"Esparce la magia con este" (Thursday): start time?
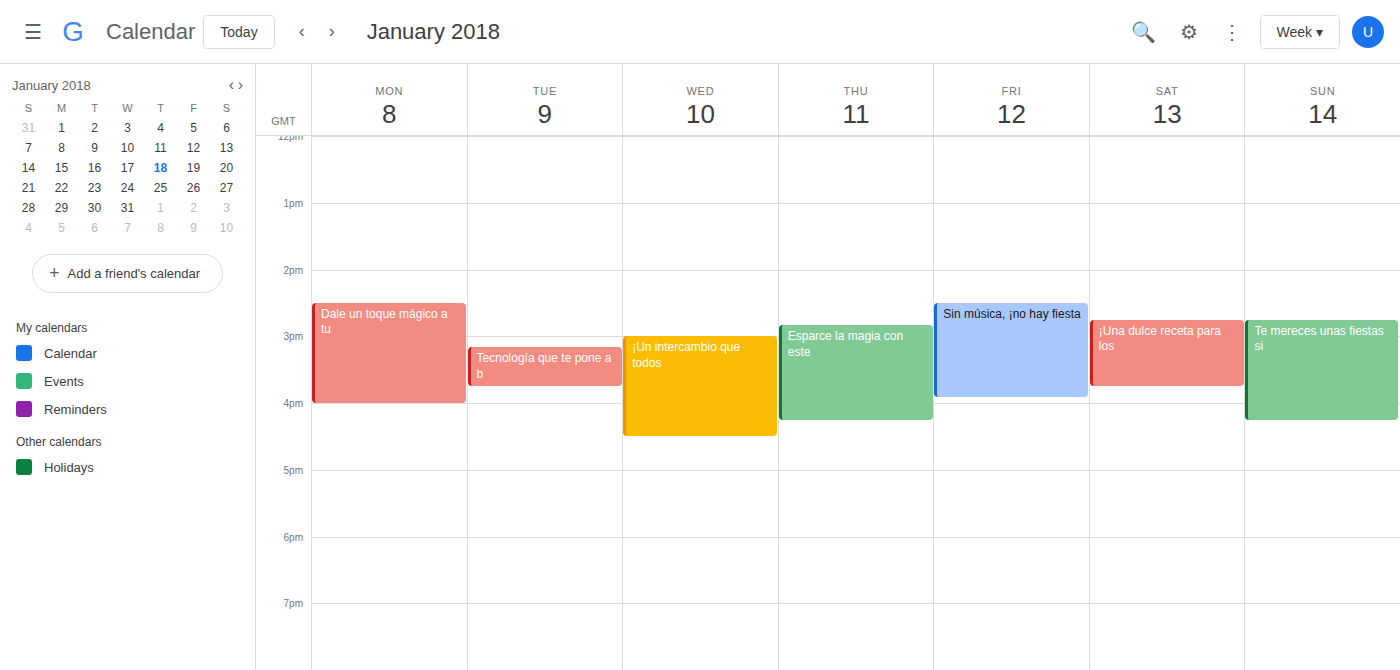
2:50 PM